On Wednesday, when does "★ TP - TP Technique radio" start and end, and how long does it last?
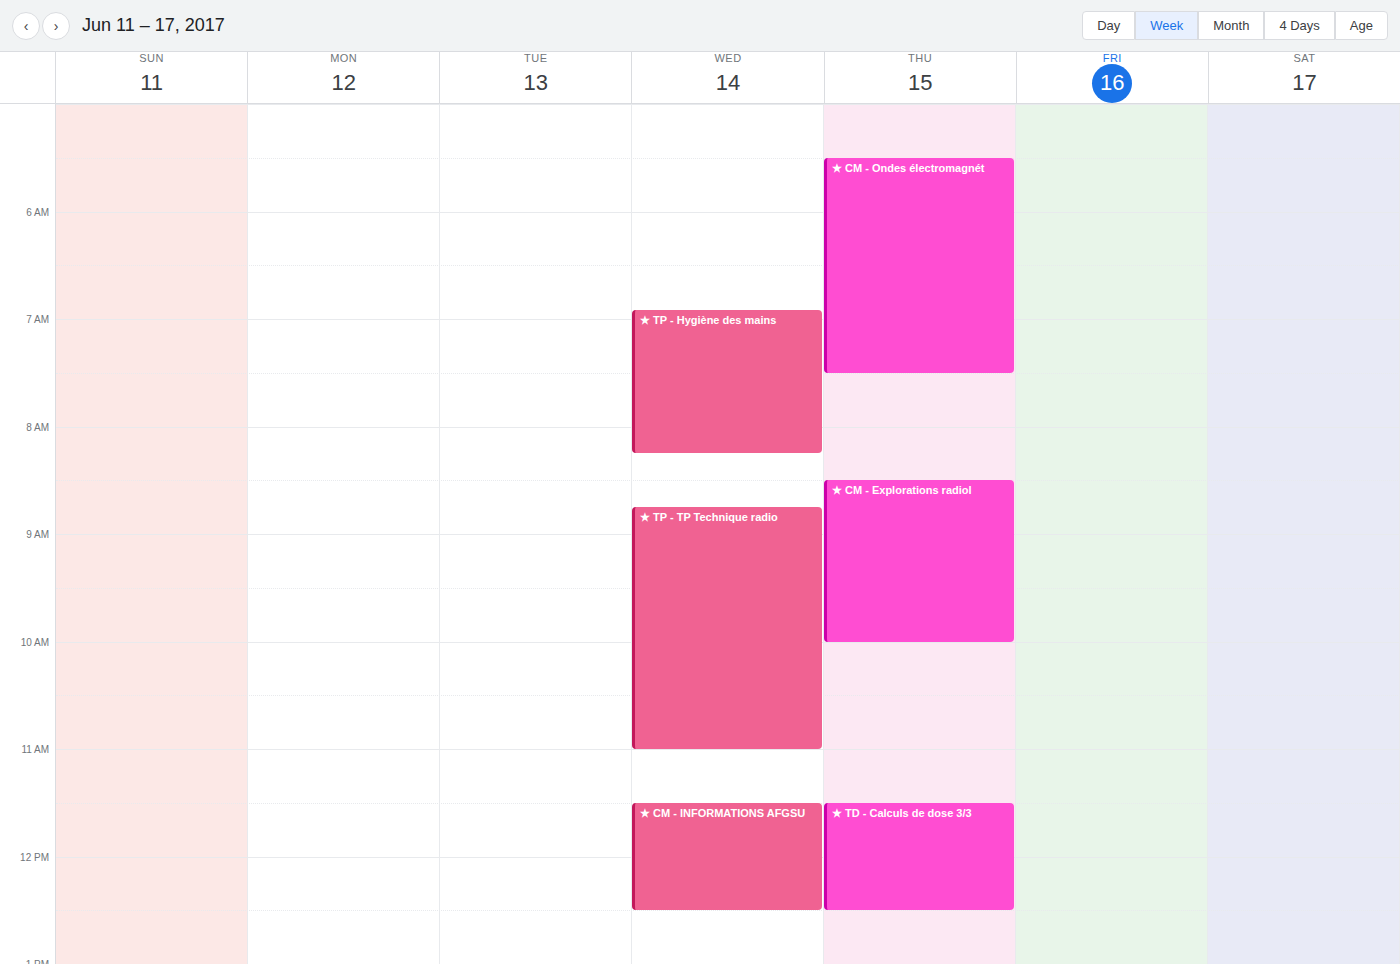
8:45 AM to 11:00 AM, 2 hours 15 minutes